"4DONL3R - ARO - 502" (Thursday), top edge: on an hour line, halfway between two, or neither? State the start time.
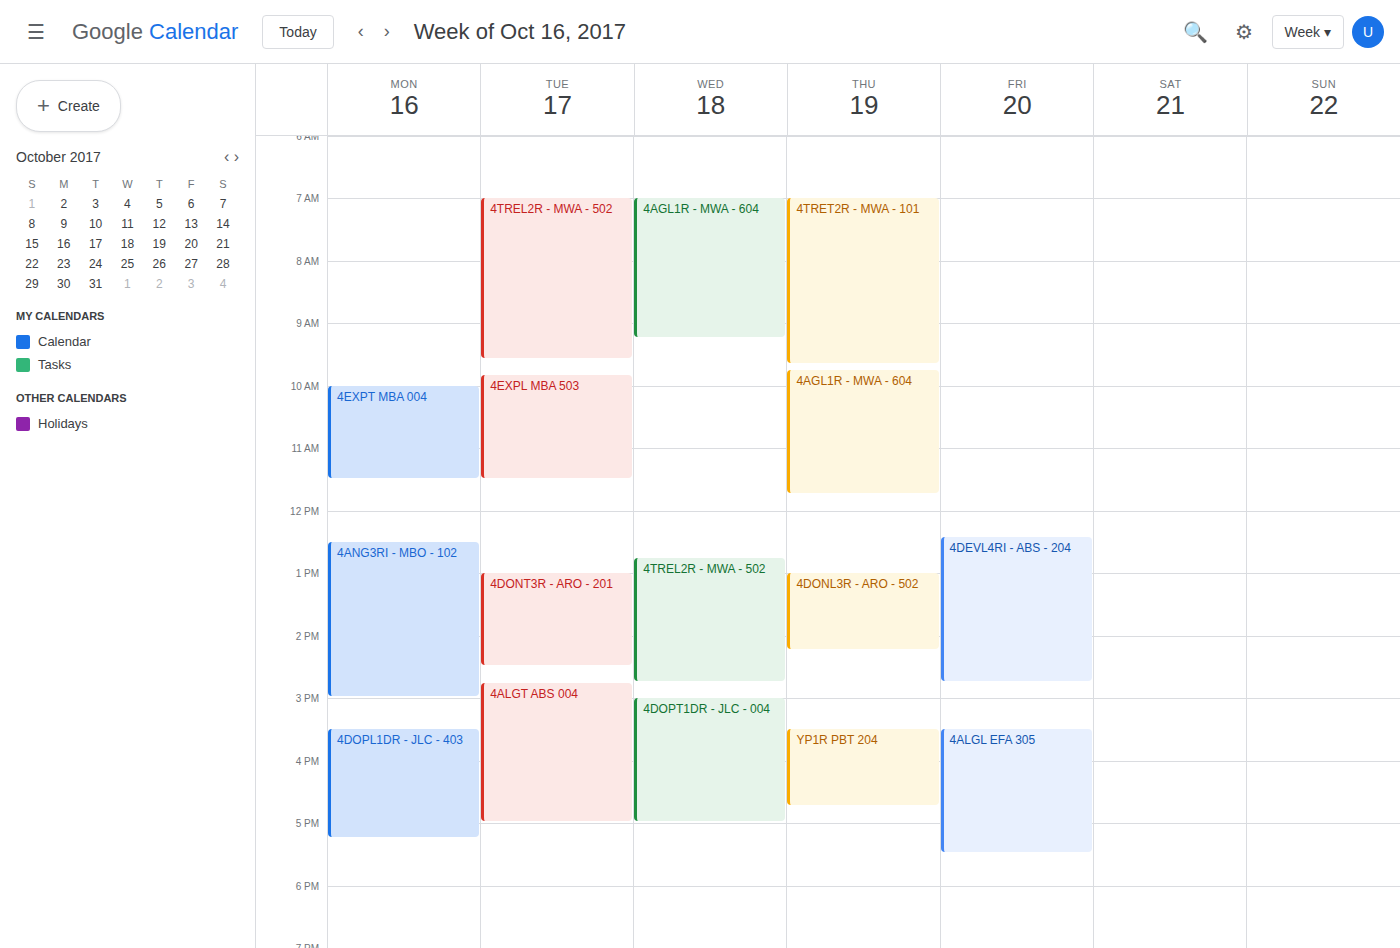
1:00 PM -- exactly on the 1 PM line.